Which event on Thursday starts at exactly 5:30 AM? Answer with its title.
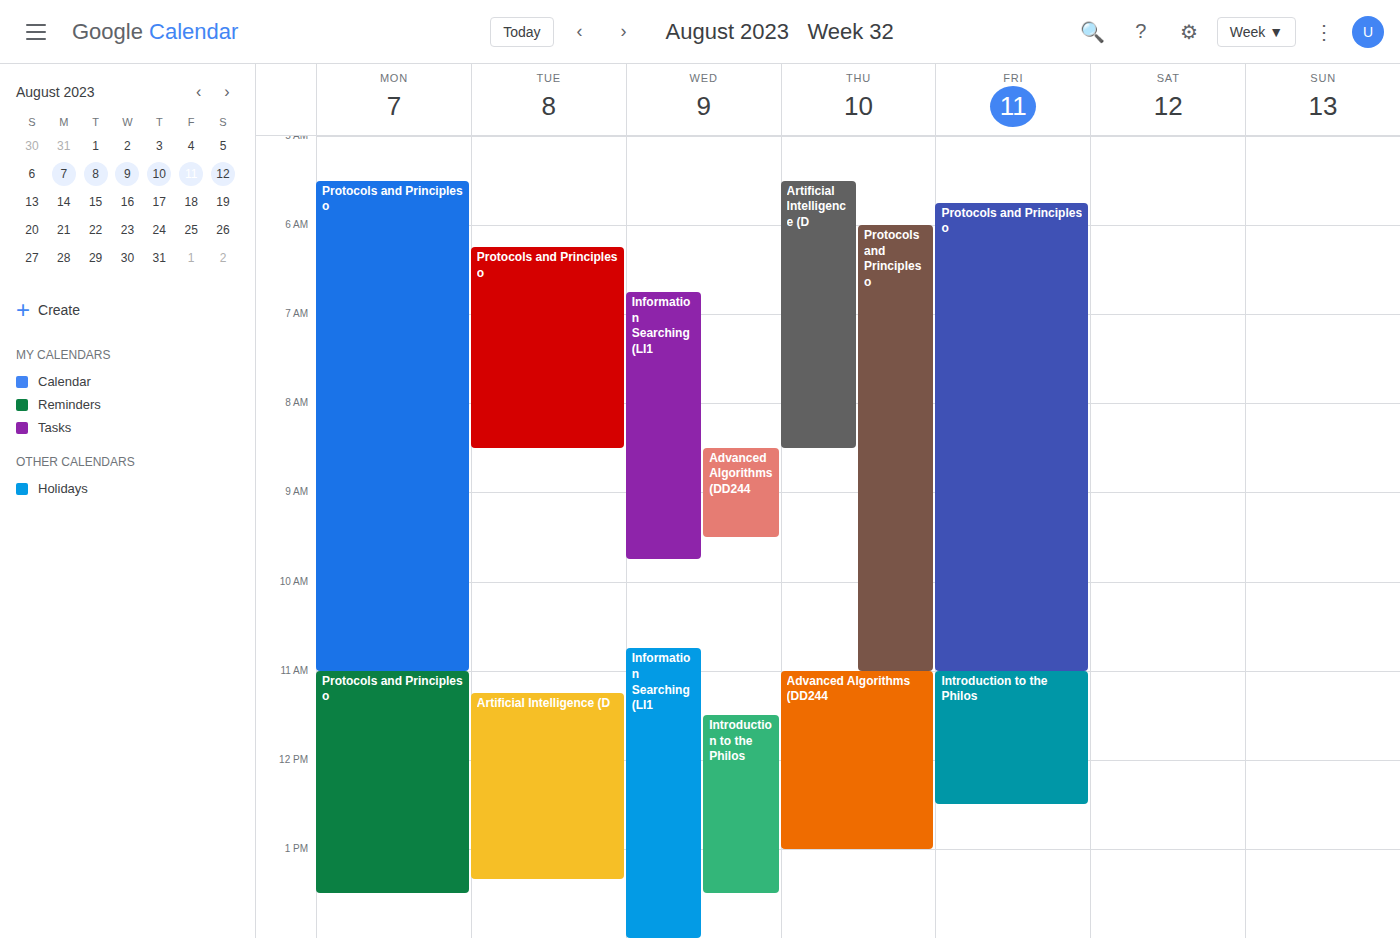
"Artificial Intelligence (D"